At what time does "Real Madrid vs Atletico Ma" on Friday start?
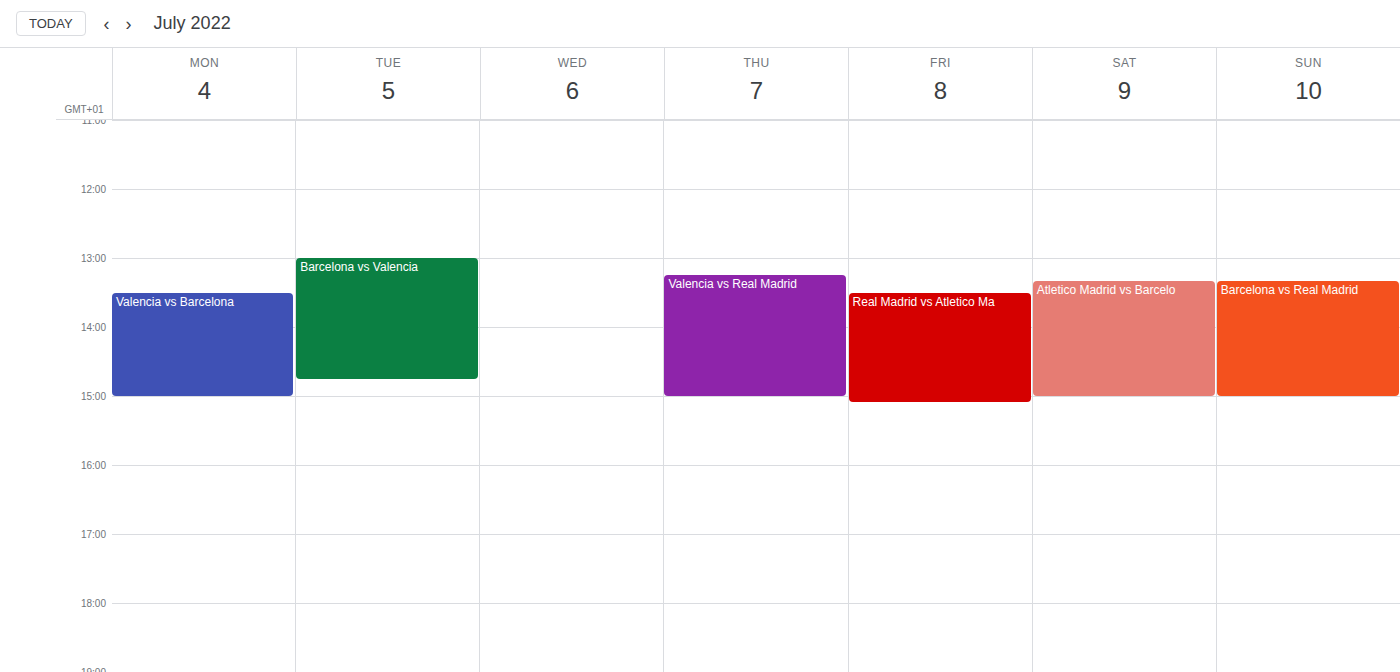
1:30 PM